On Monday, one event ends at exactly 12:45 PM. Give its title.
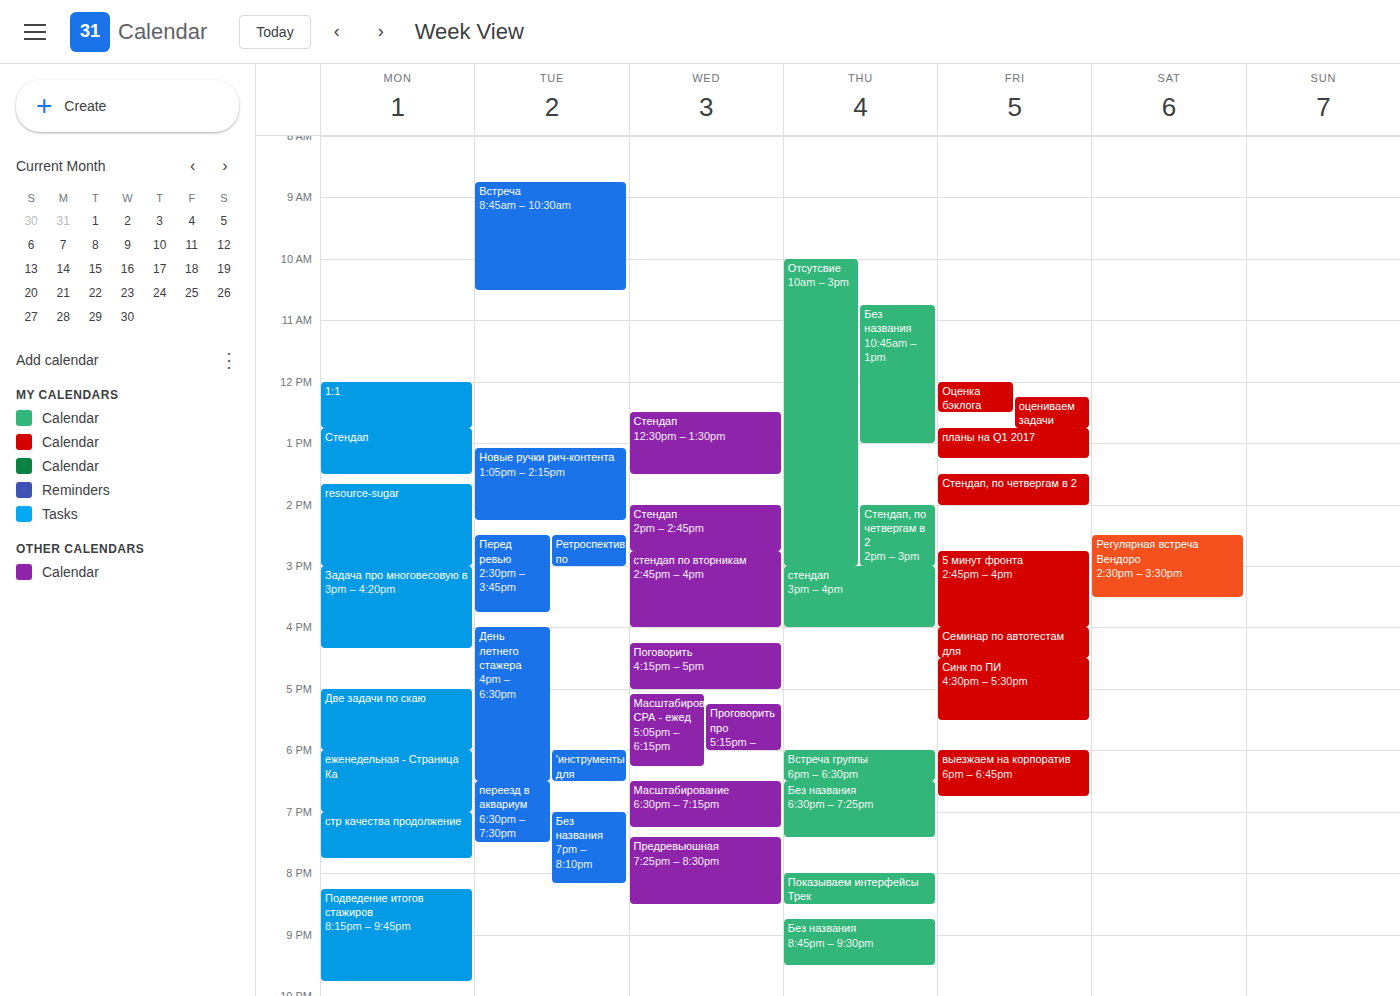
"1:1"